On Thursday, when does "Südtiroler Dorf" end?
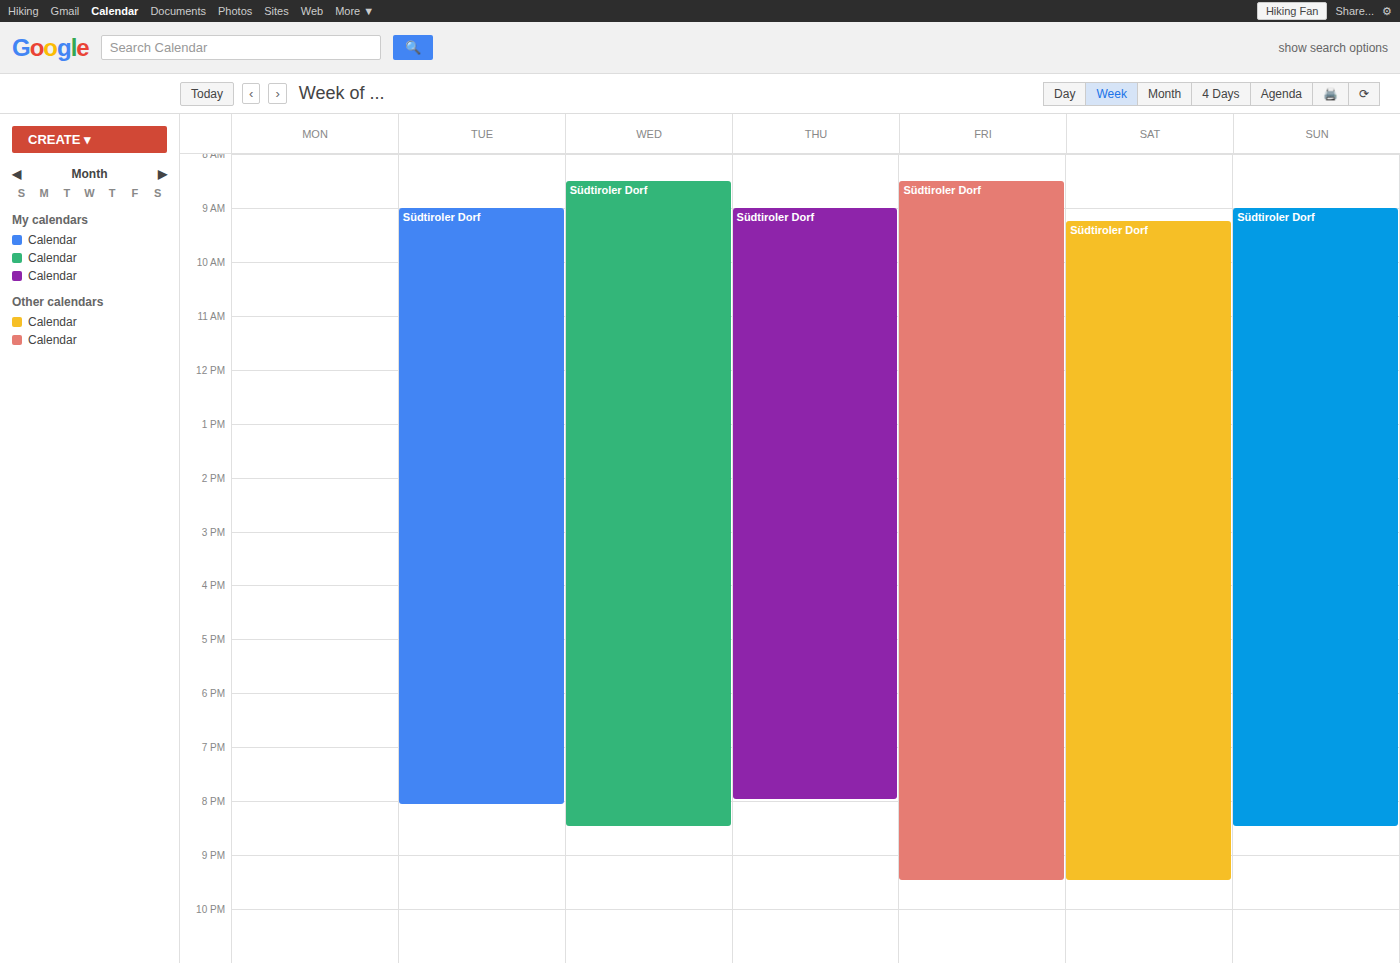
8:00 PM